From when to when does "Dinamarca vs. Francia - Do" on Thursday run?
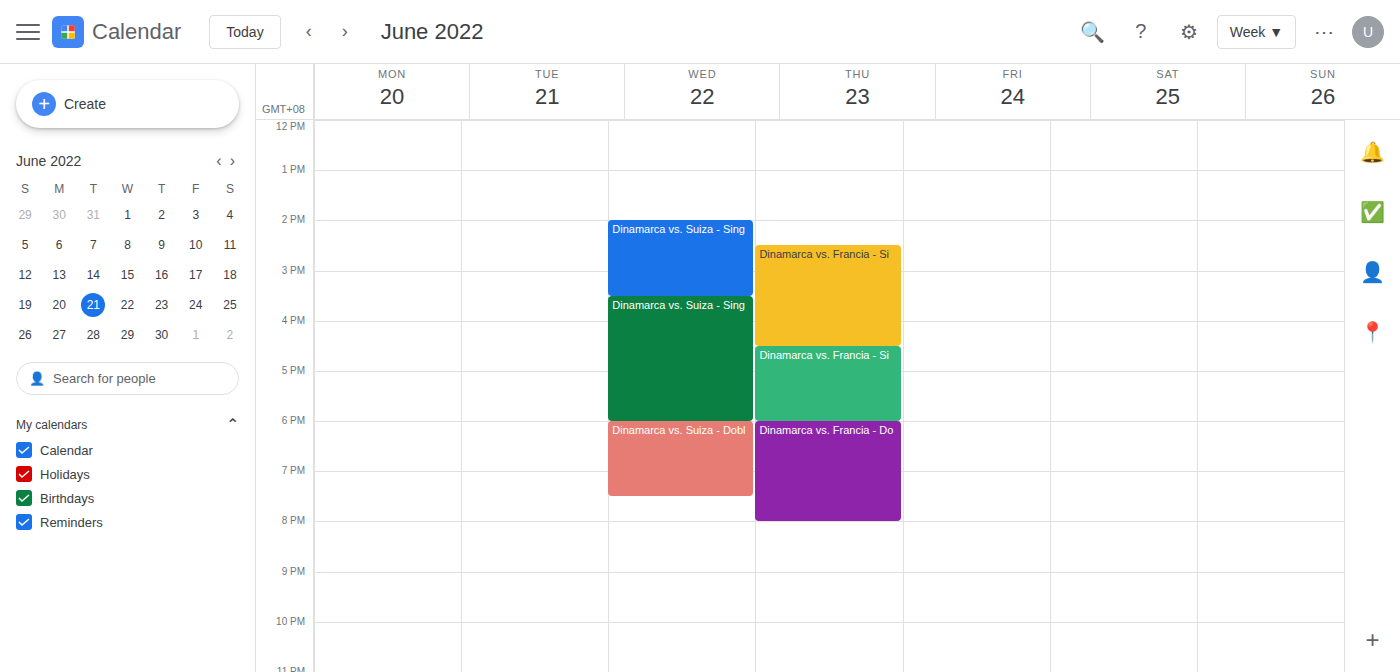
6:00 PM to 8:00 PM